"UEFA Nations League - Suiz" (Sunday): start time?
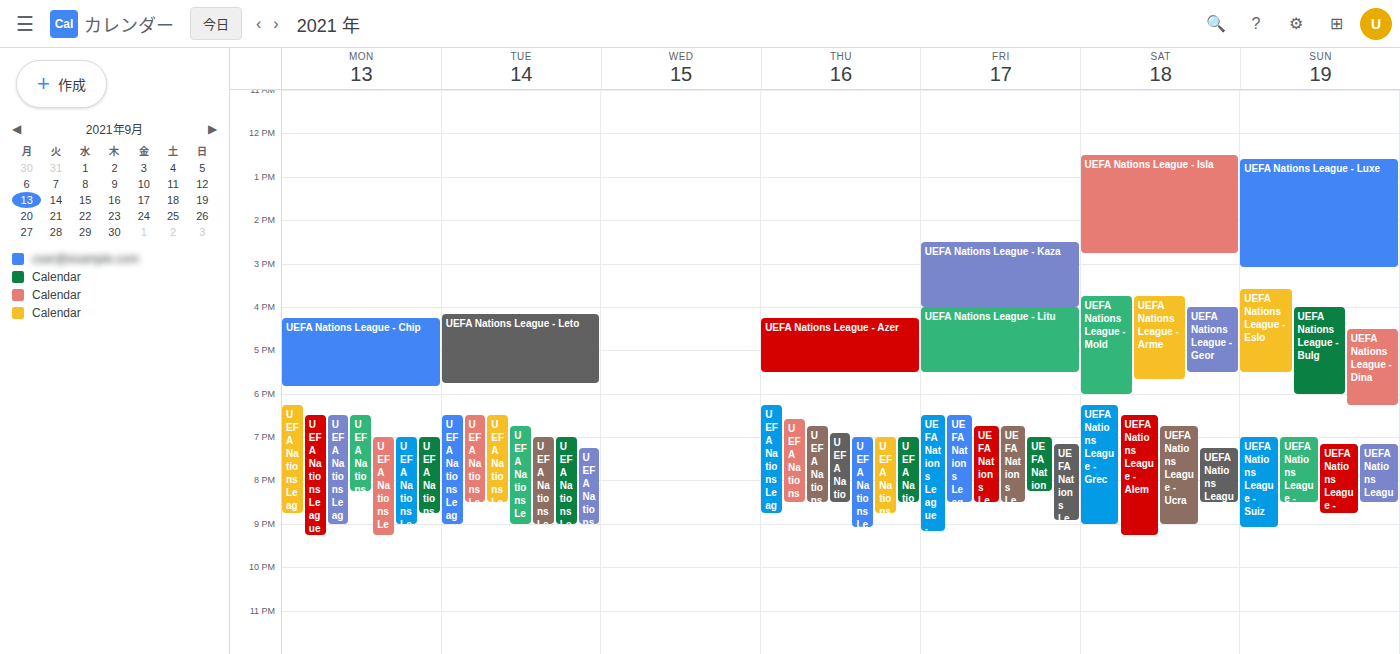
7:00 PM